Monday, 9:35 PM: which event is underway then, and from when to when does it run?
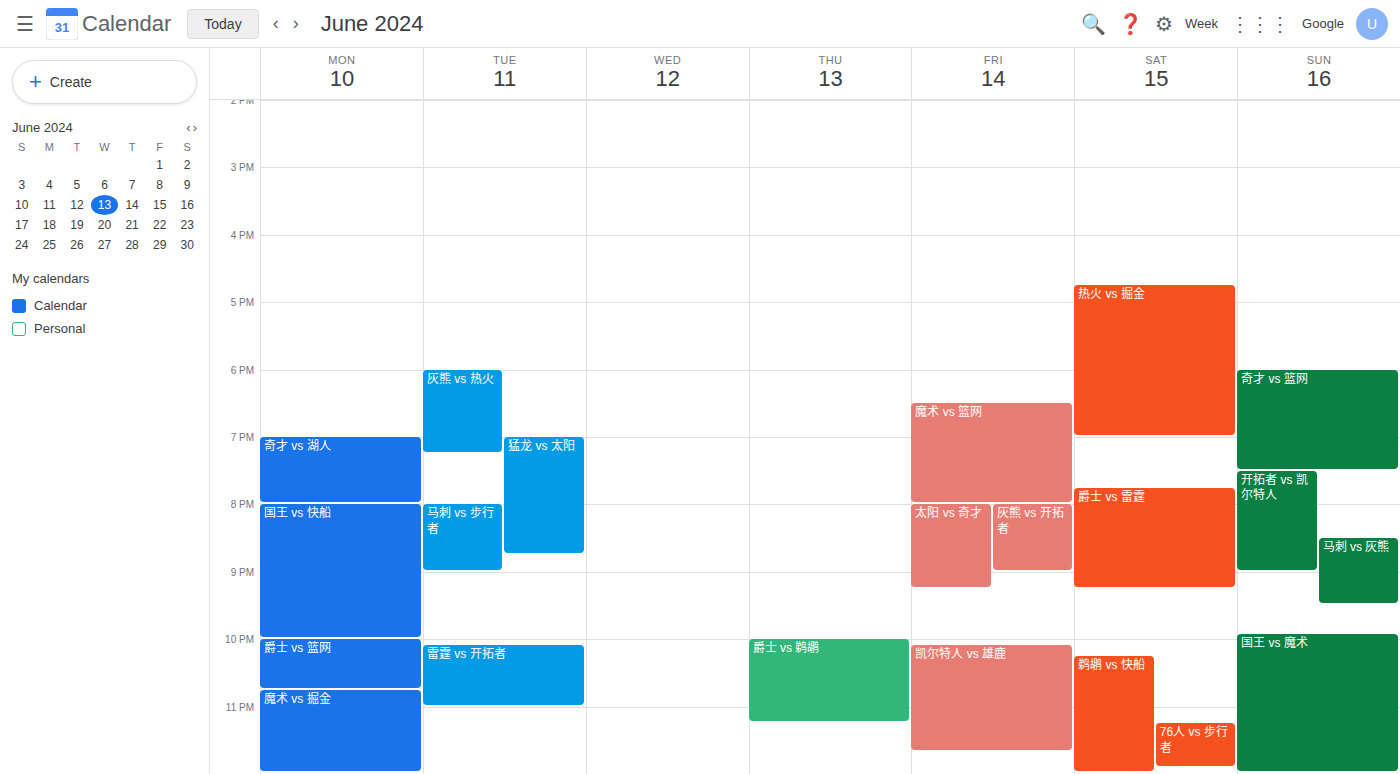
"国王 vs 快船", 8:00 PM to 10:00 PM